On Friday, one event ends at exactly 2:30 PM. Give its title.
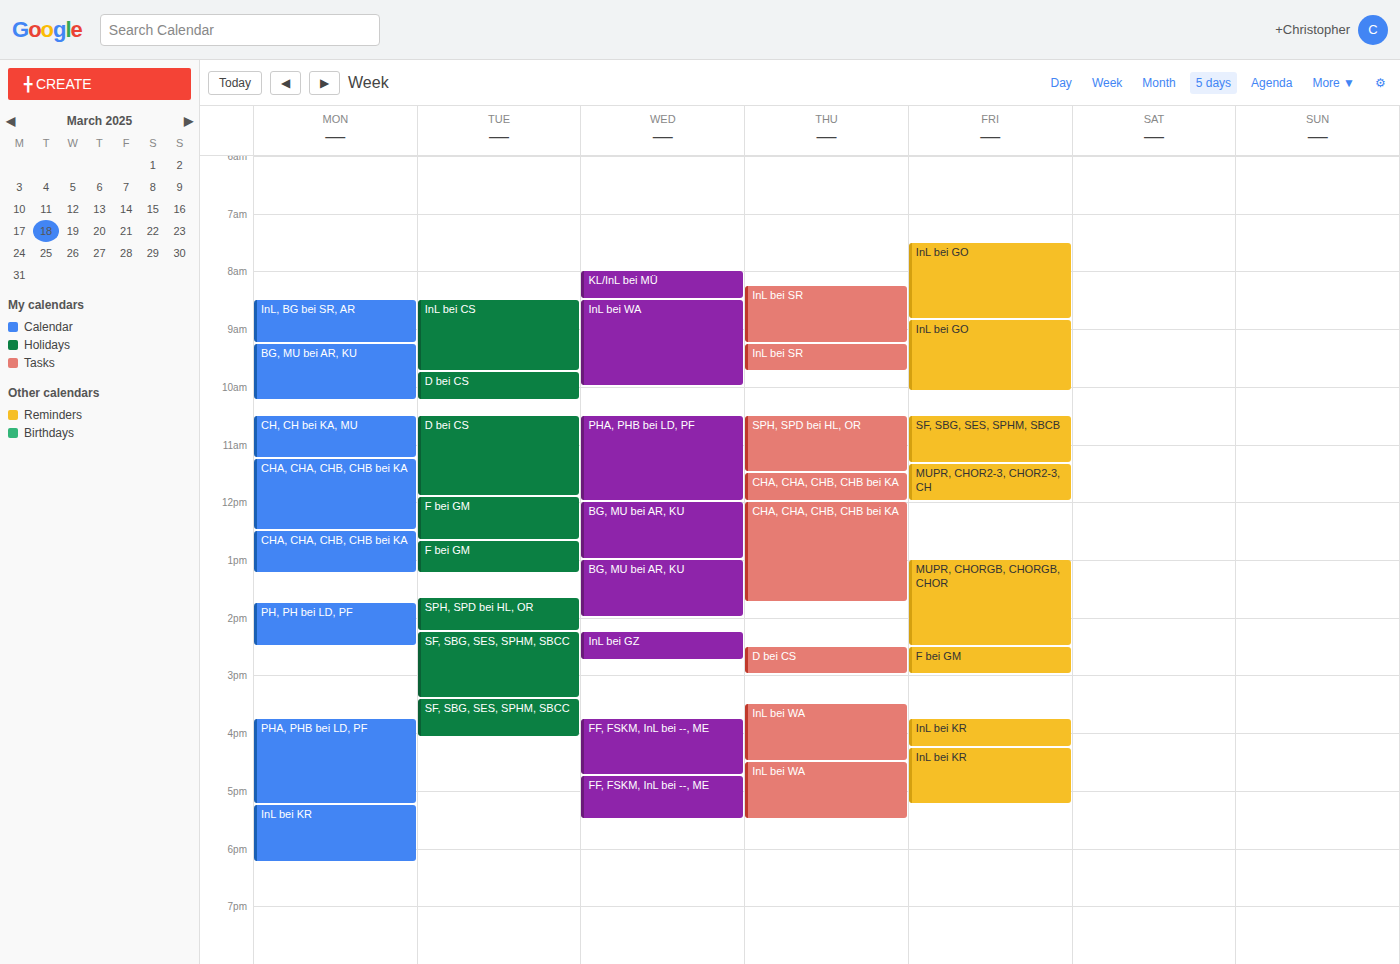
"MUPR, CHORGB, CHORGB, CHOR"